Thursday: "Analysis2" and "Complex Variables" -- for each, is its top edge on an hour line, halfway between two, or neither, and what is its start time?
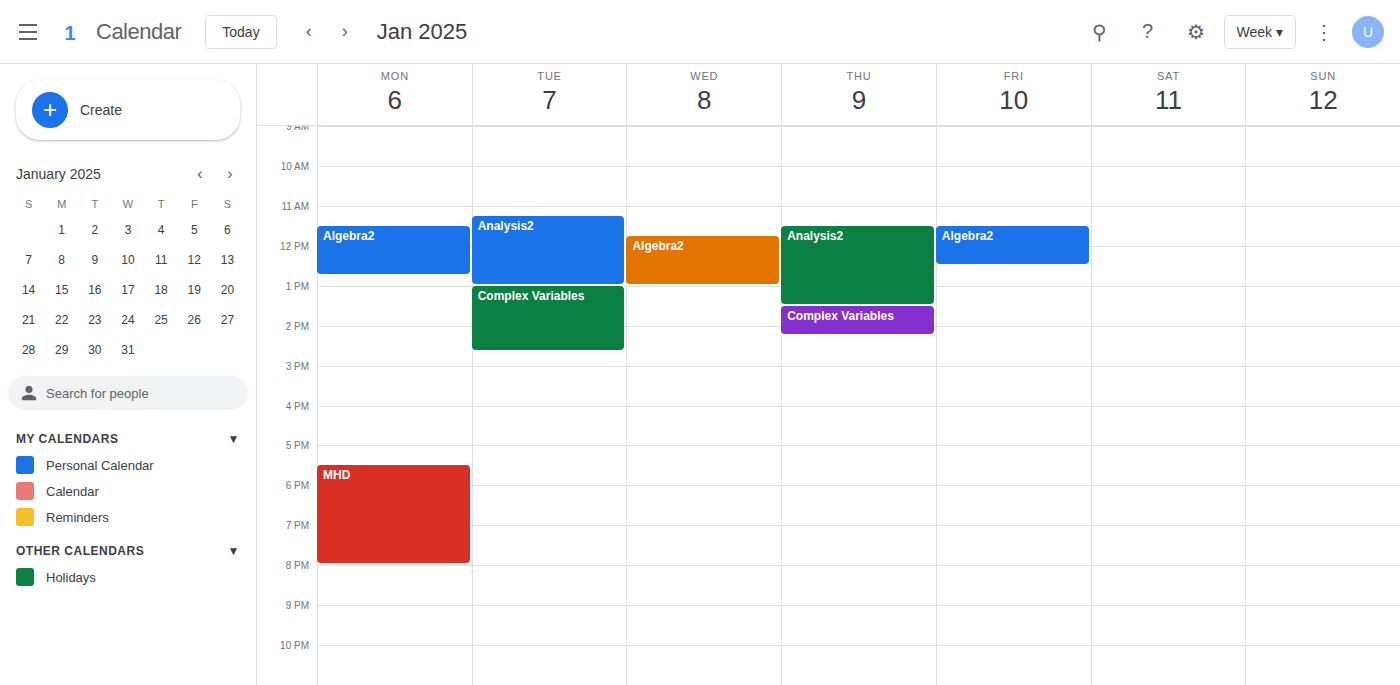
"Analysis2": 11:30 AM, halfway between the 11 AM and 12 PM lines. "Complex Variables": 1:30 PM, halfway between the 1 PM and 2 PM lines.